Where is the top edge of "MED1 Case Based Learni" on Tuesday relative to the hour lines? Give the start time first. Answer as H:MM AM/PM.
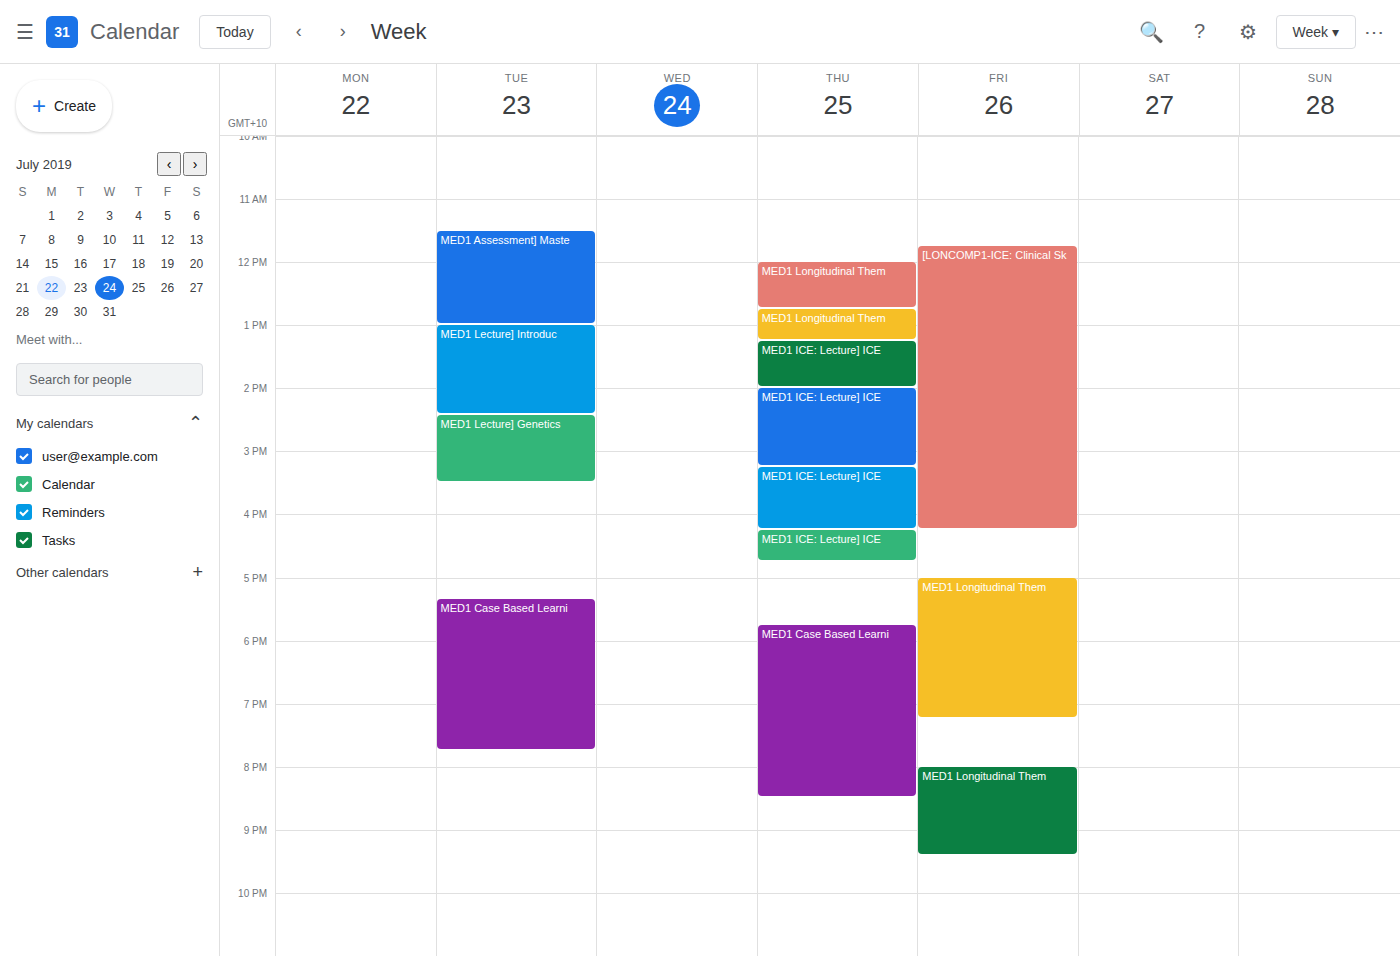
5:20 PM -- neither: 20 minutes below the 5 PM line and 40 minutes above the 6 PM line.